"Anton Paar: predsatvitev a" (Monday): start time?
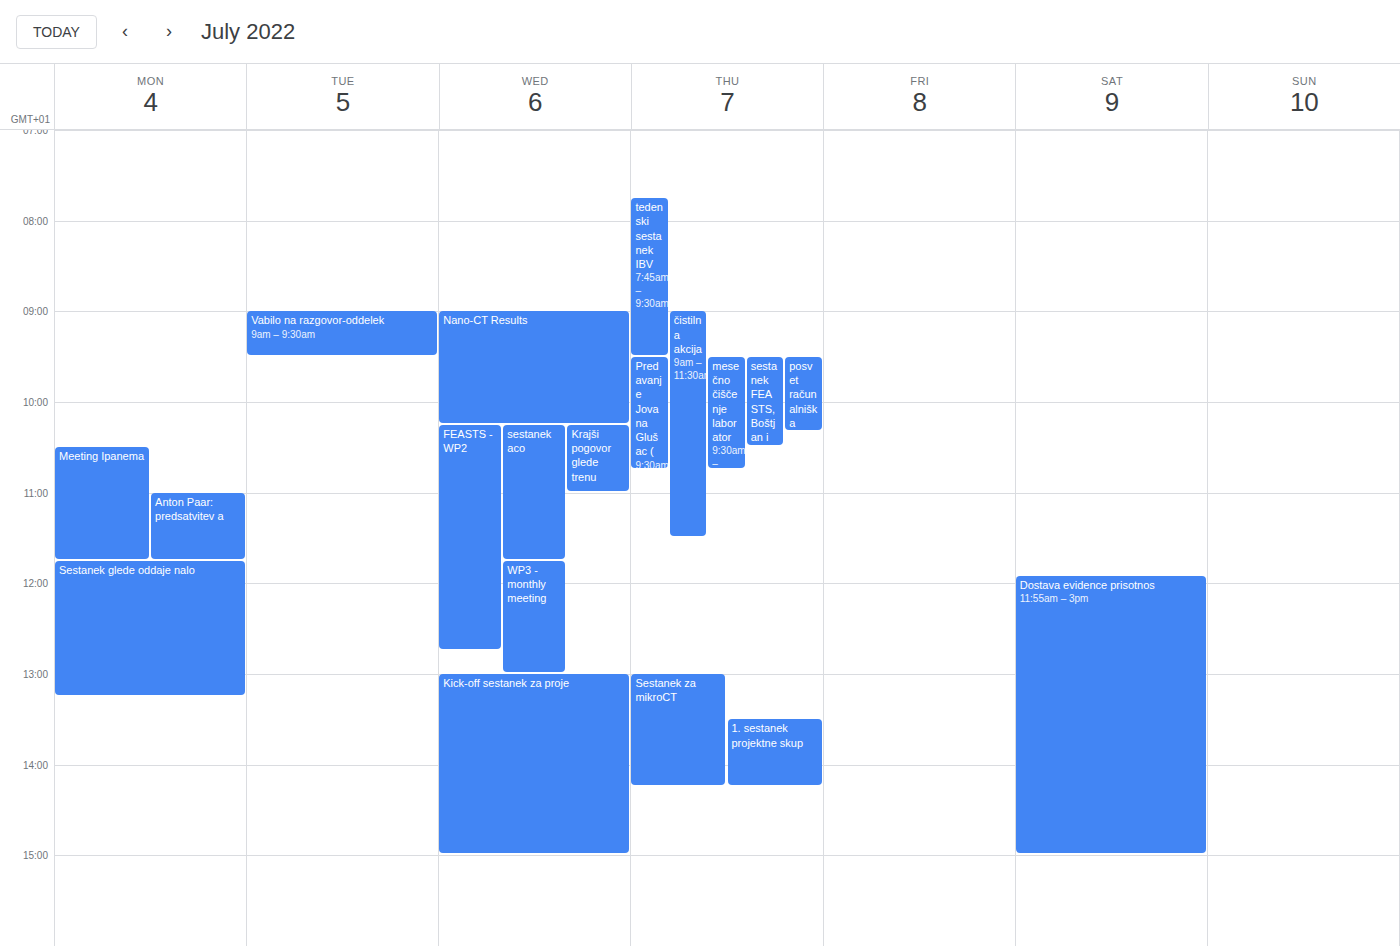
11:00